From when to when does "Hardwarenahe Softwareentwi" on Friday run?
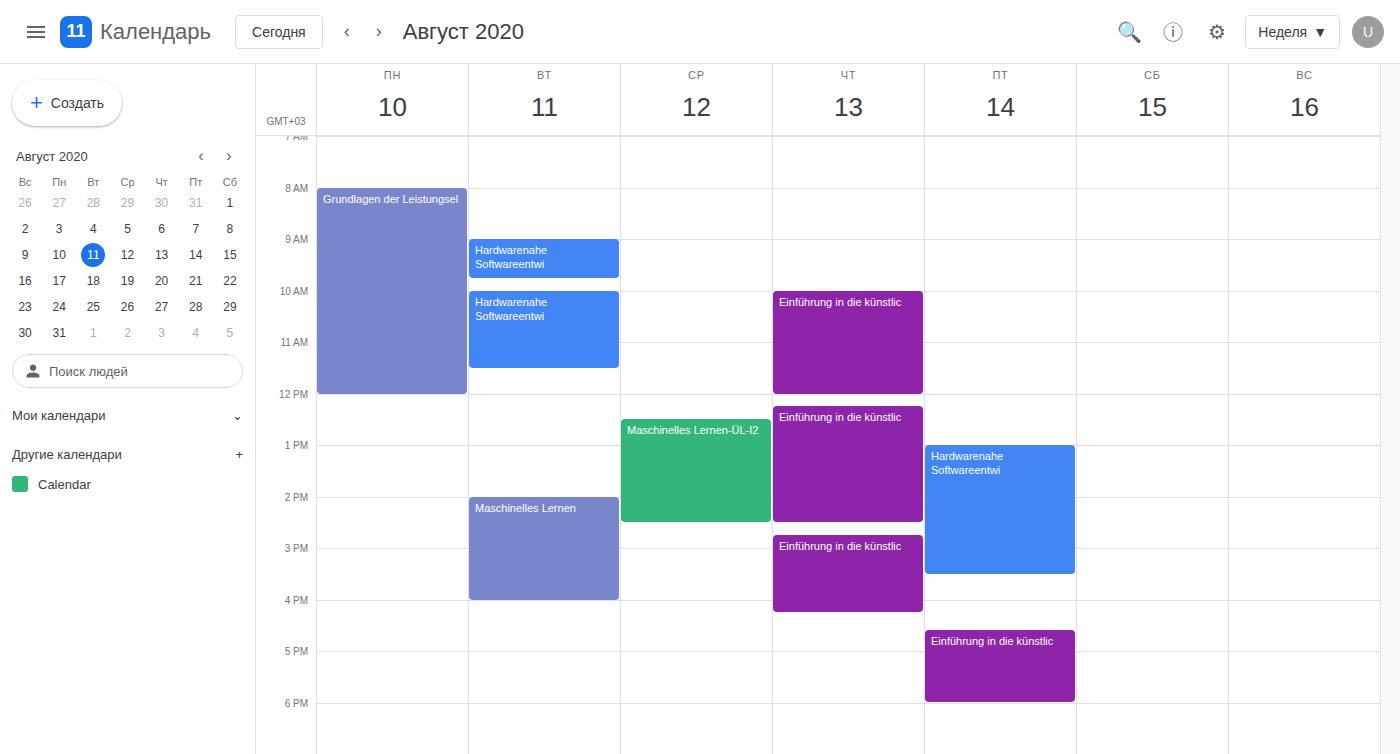
1:00 PM to 3:30 PM